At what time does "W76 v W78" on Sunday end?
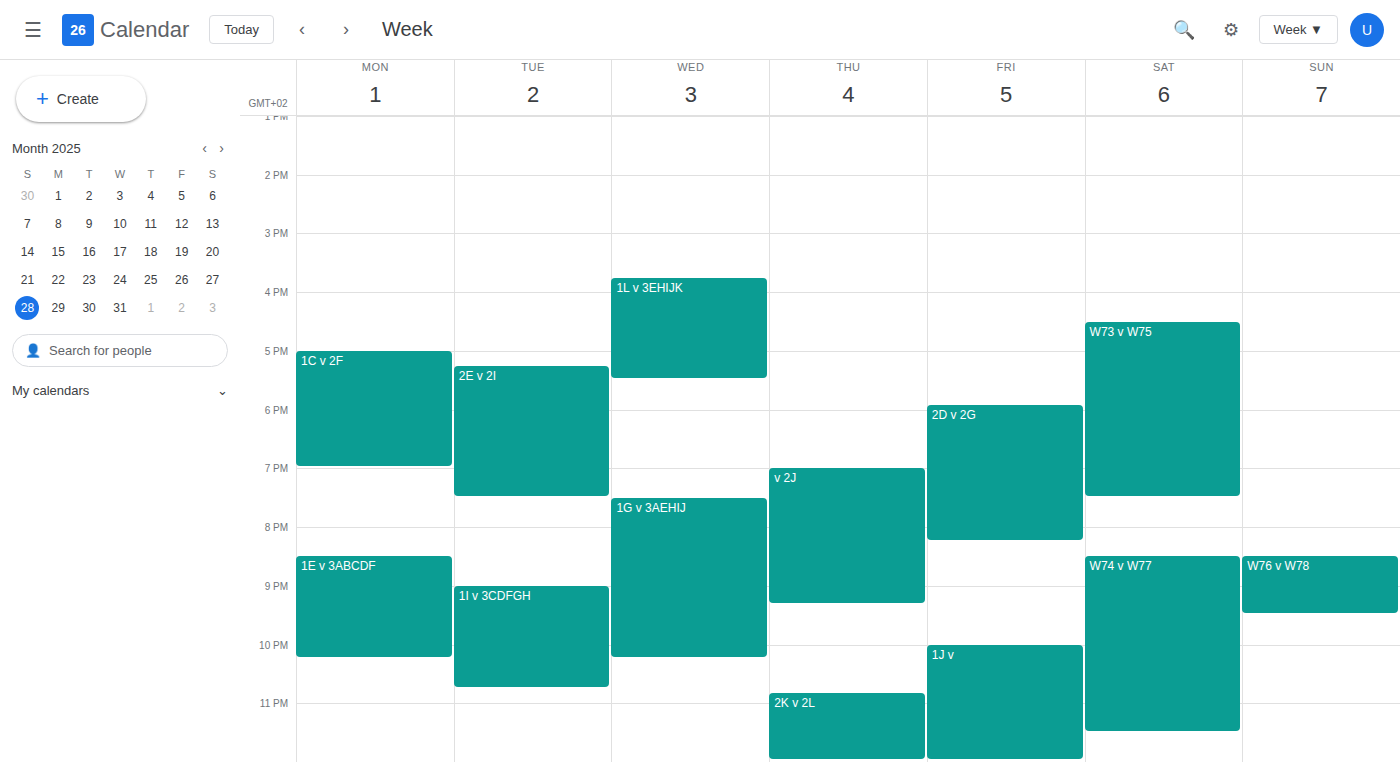
9:30 PM